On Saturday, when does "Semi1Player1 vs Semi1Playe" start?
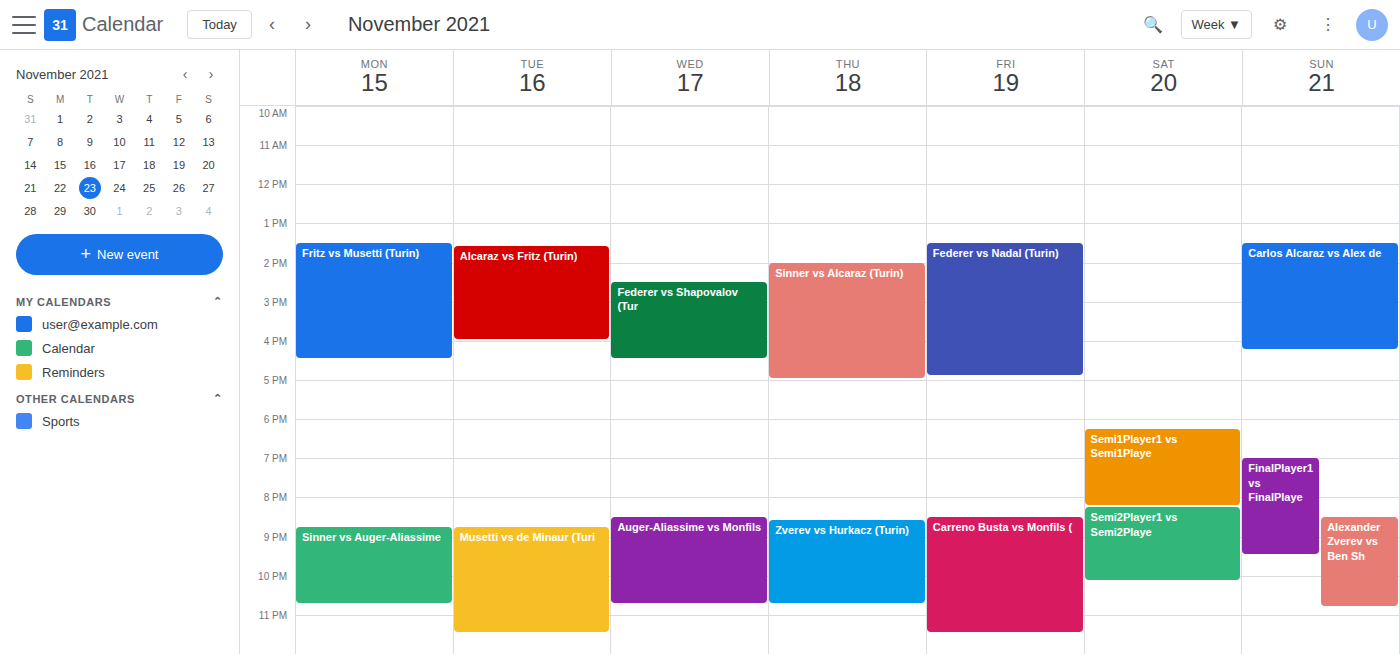
6:15 PM